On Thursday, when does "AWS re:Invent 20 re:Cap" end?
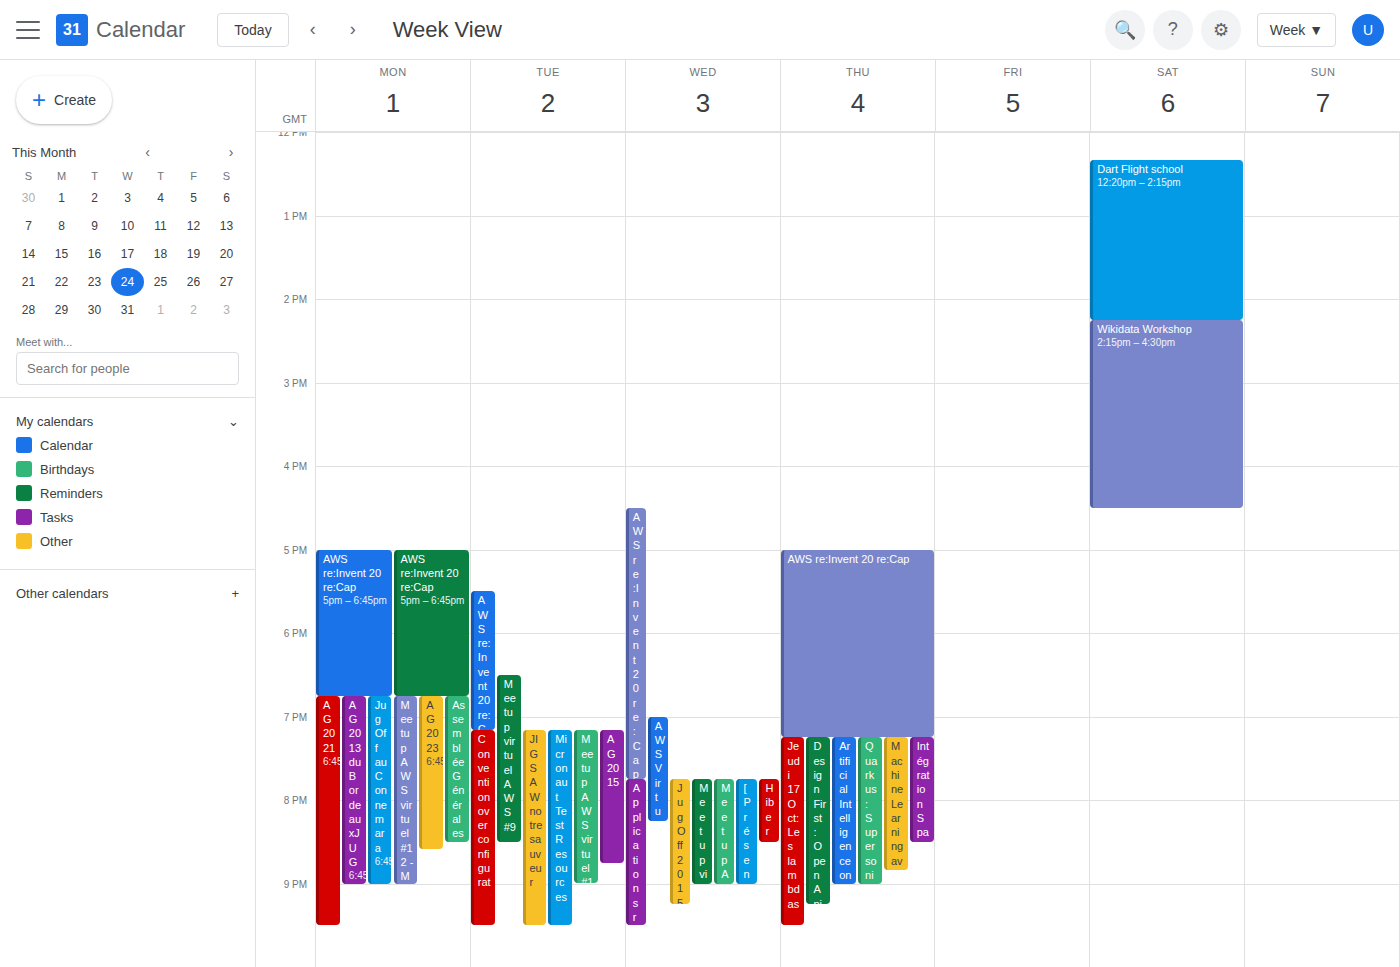
7:15 PM